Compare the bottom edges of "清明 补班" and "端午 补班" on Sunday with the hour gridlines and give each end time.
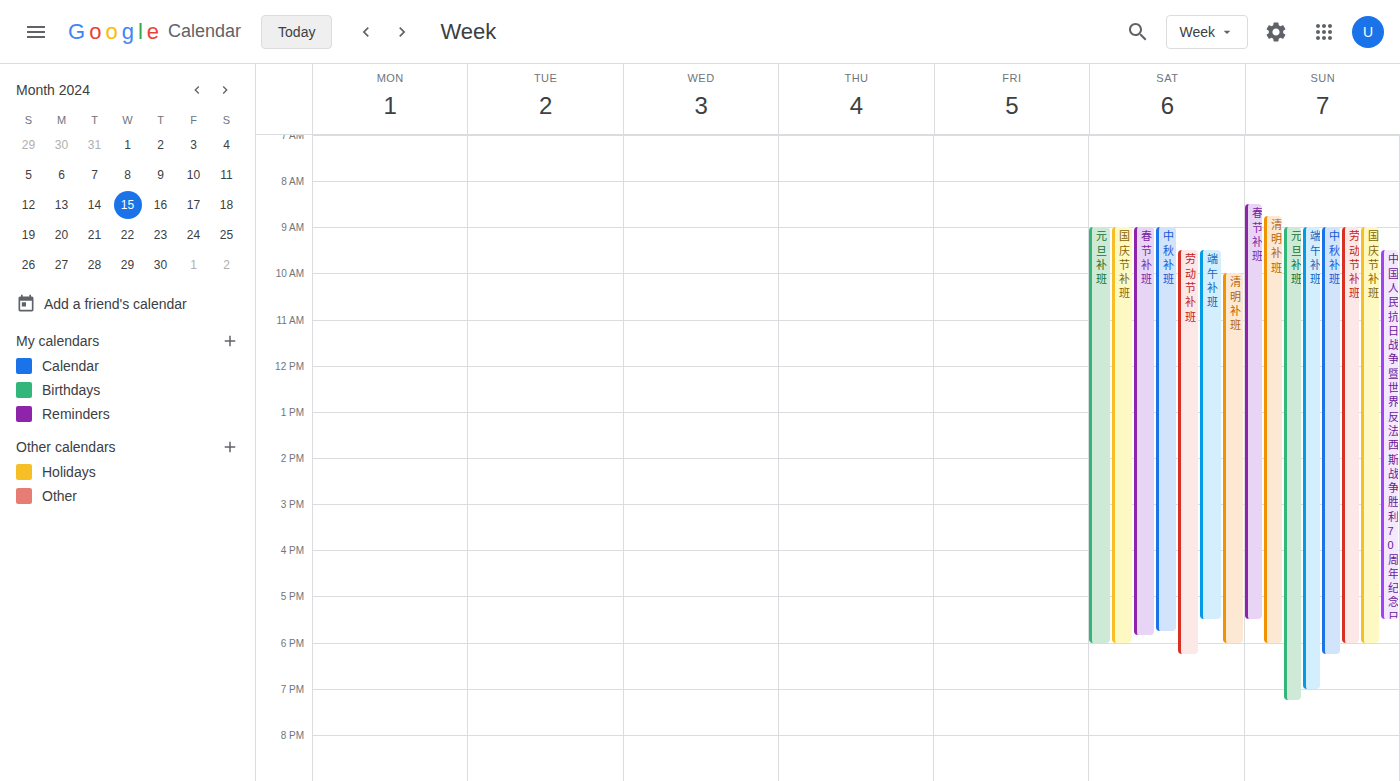
"清明 补班": 18:00, exactly on the 18:00 line. "端午 补班": 19:00, exactly on the 19:00 line.